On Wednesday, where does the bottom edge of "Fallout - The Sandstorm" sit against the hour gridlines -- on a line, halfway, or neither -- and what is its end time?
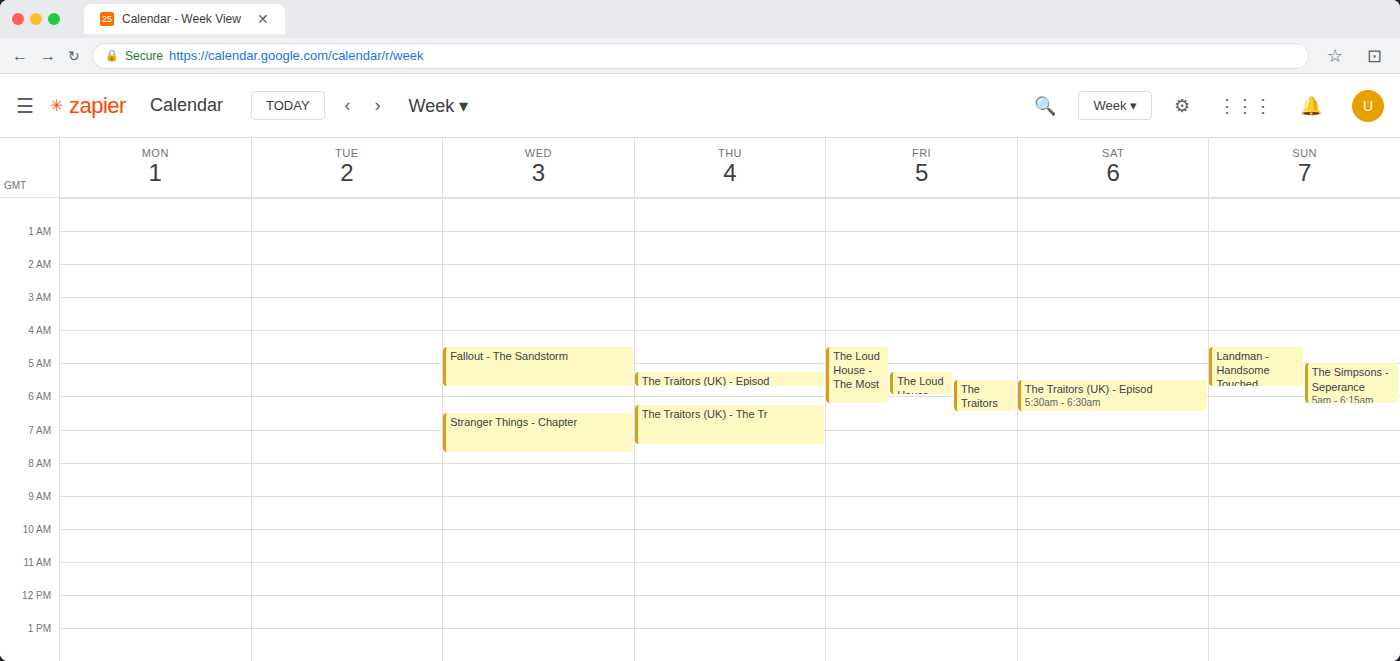
05:45 -- neither: three quarters of the way from the 05:00 line to the 06:00 line.